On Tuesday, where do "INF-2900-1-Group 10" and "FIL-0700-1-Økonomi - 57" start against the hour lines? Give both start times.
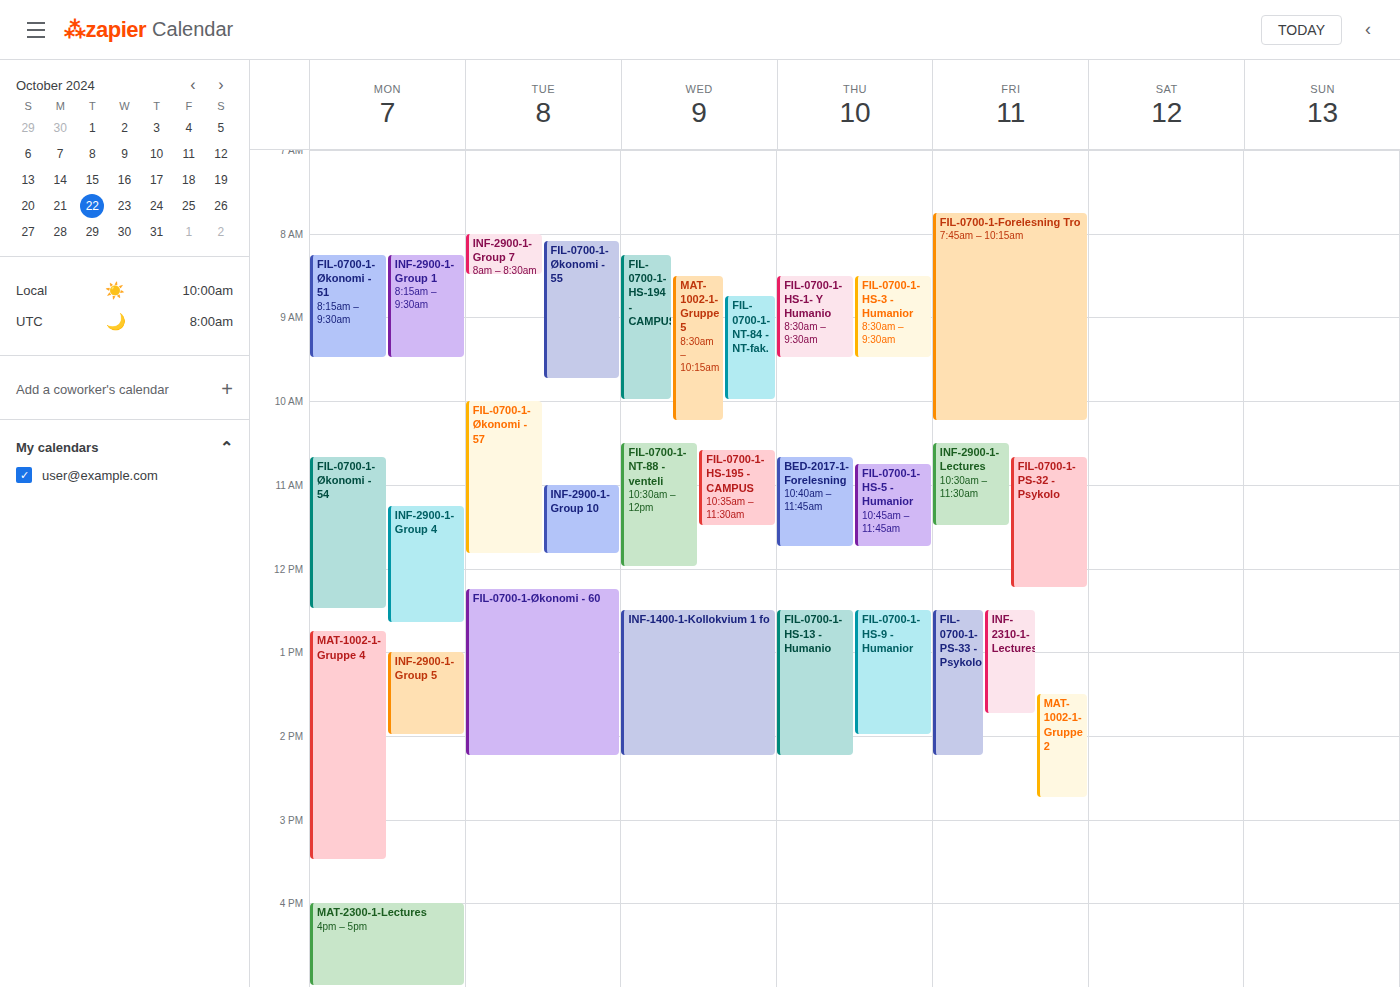
"INF-2900-1-Group 10": 11:00 AM, exactly on the 11 AM line. "FIL-0700-1-Økonomi - 57": 10:00 AM, exactly on the 10 AM line.